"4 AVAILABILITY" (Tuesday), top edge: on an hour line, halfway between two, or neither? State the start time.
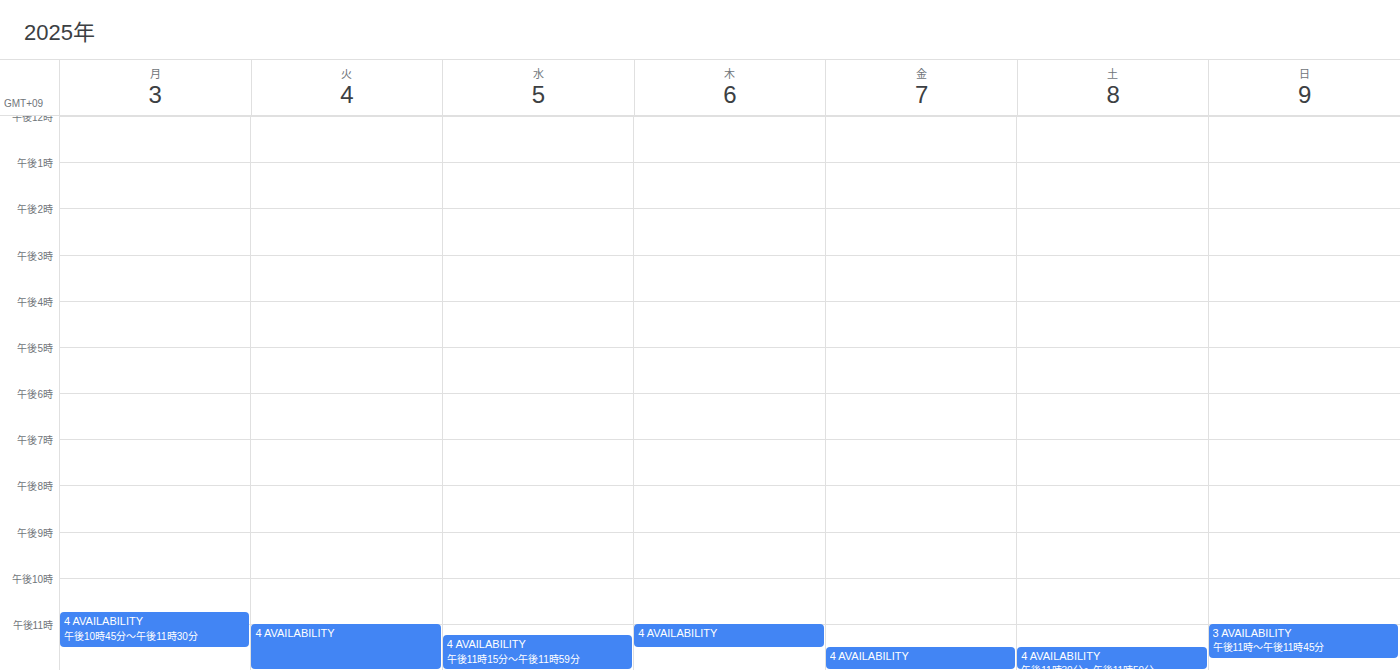
23:00 -- exactly on the 23:00 line.